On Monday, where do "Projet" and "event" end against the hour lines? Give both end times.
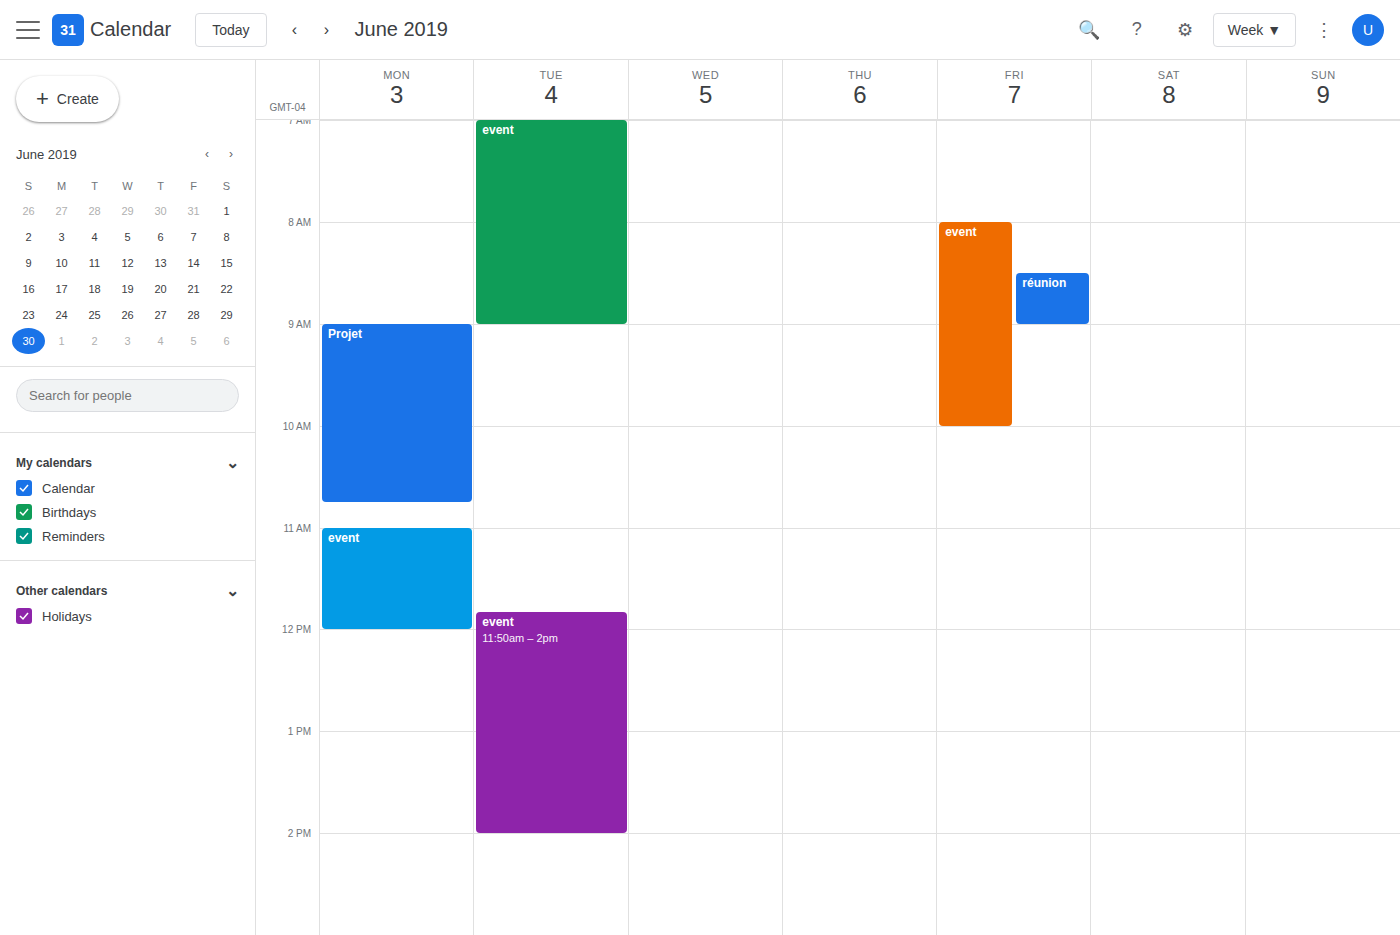
"Projet": 10:45 AM, neither: three quarters of the way from the 10 AM line to the 11 AM line. "event": 12:00 PM, exactly on the 12 PM line.